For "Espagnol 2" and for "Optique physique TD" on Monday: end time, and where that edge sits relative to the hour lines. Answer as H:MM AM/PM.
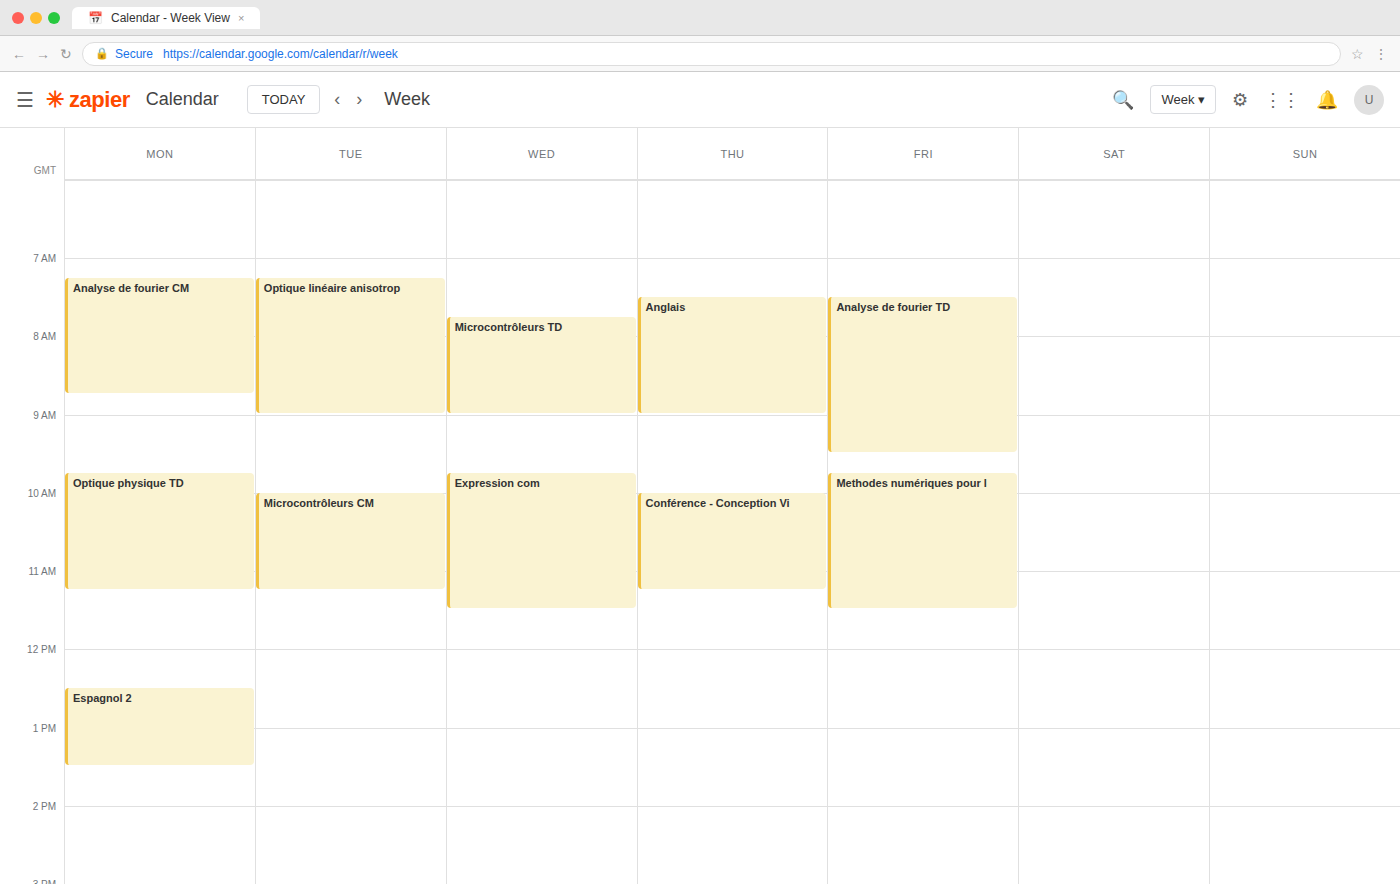
"Espagnol 2": 1:30 PM, halfway between the 1 PM and 2 PM lines. "Optique physique TD": 11:15 AM, neither: a quarter of the way from the 11 AM line to the 12 PM line.